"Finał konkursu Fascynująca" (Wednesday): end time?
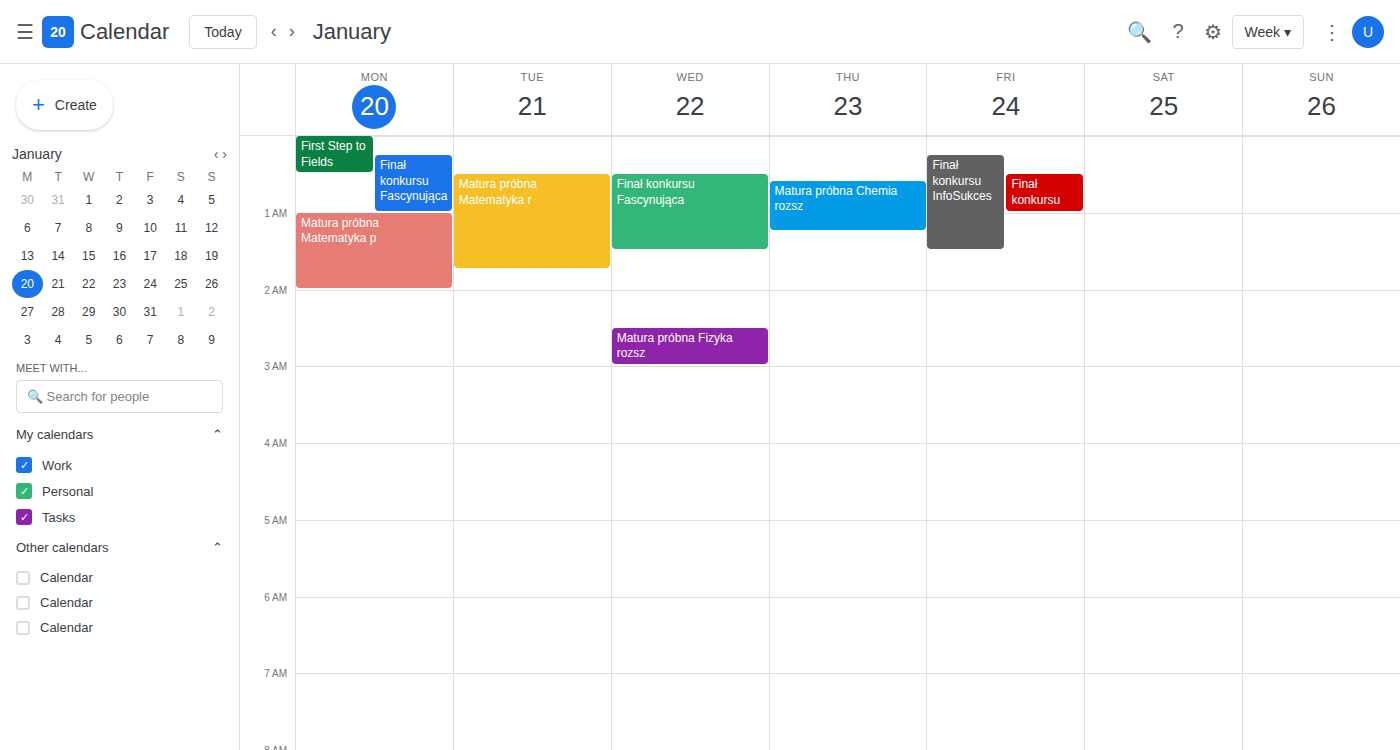
1:30 AM